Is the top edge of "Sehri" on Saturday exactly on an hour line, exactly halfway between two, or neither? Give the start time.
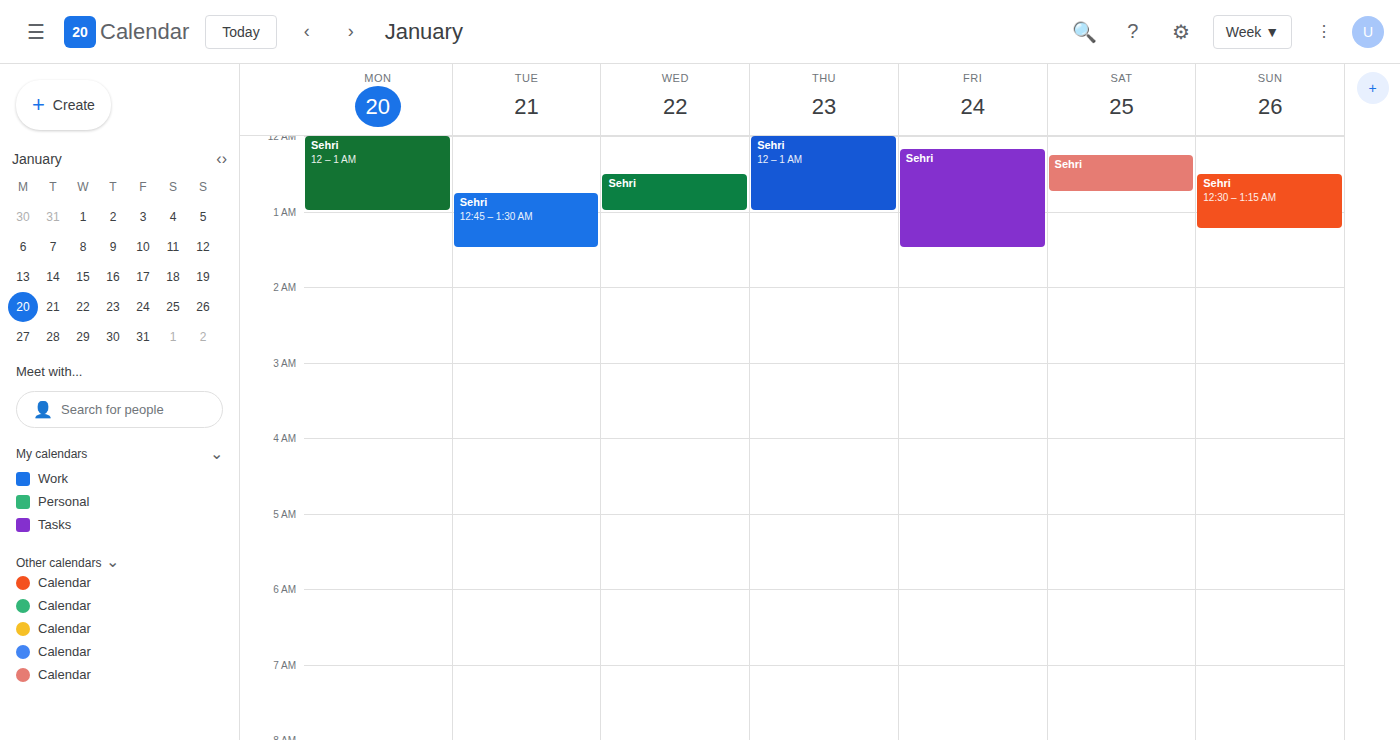
00:15 -- neither: a quarter of the way from the 00:00 line to the 01:00 line.